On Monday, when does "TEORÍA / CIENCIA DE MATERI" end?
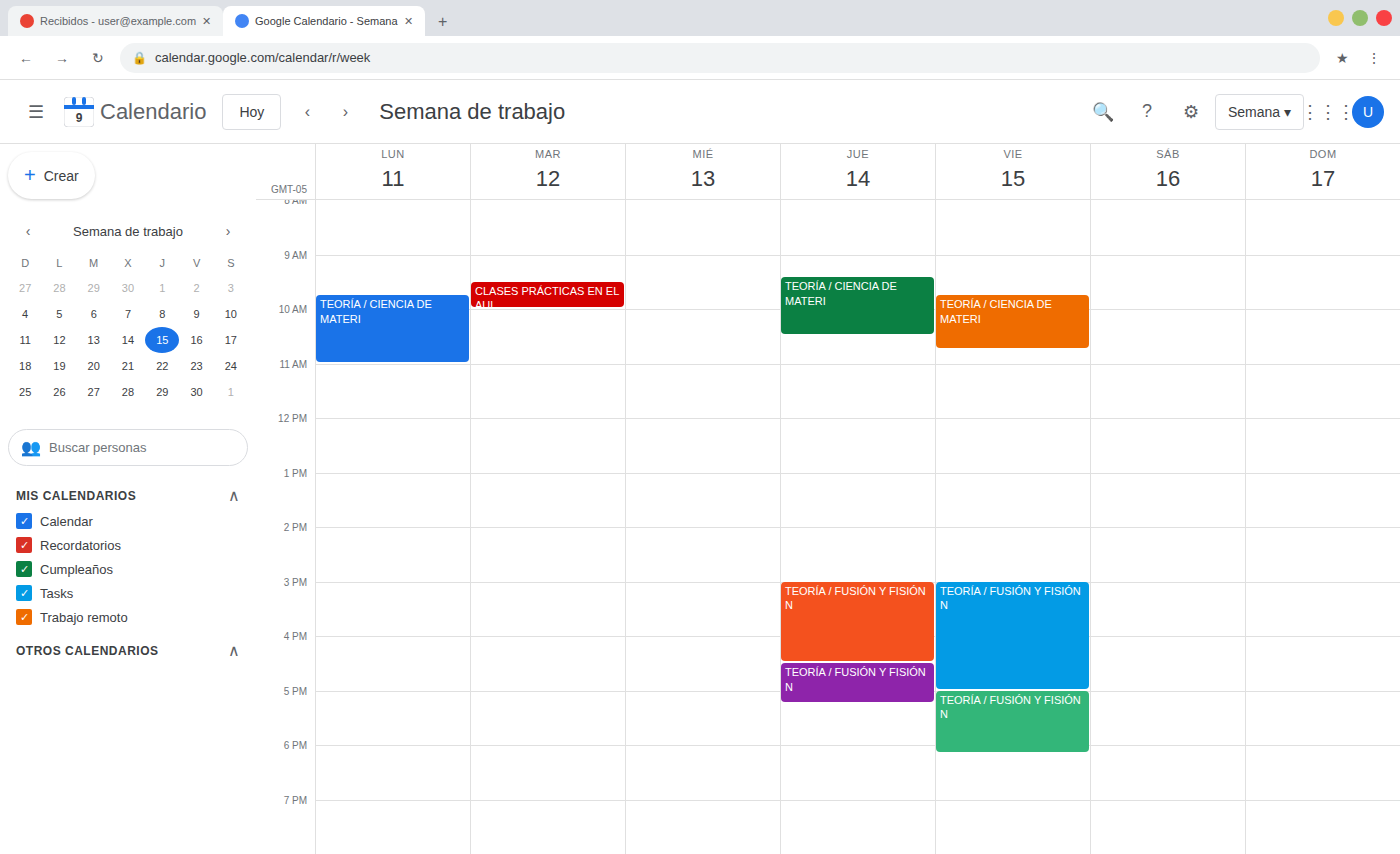
11:00 AM